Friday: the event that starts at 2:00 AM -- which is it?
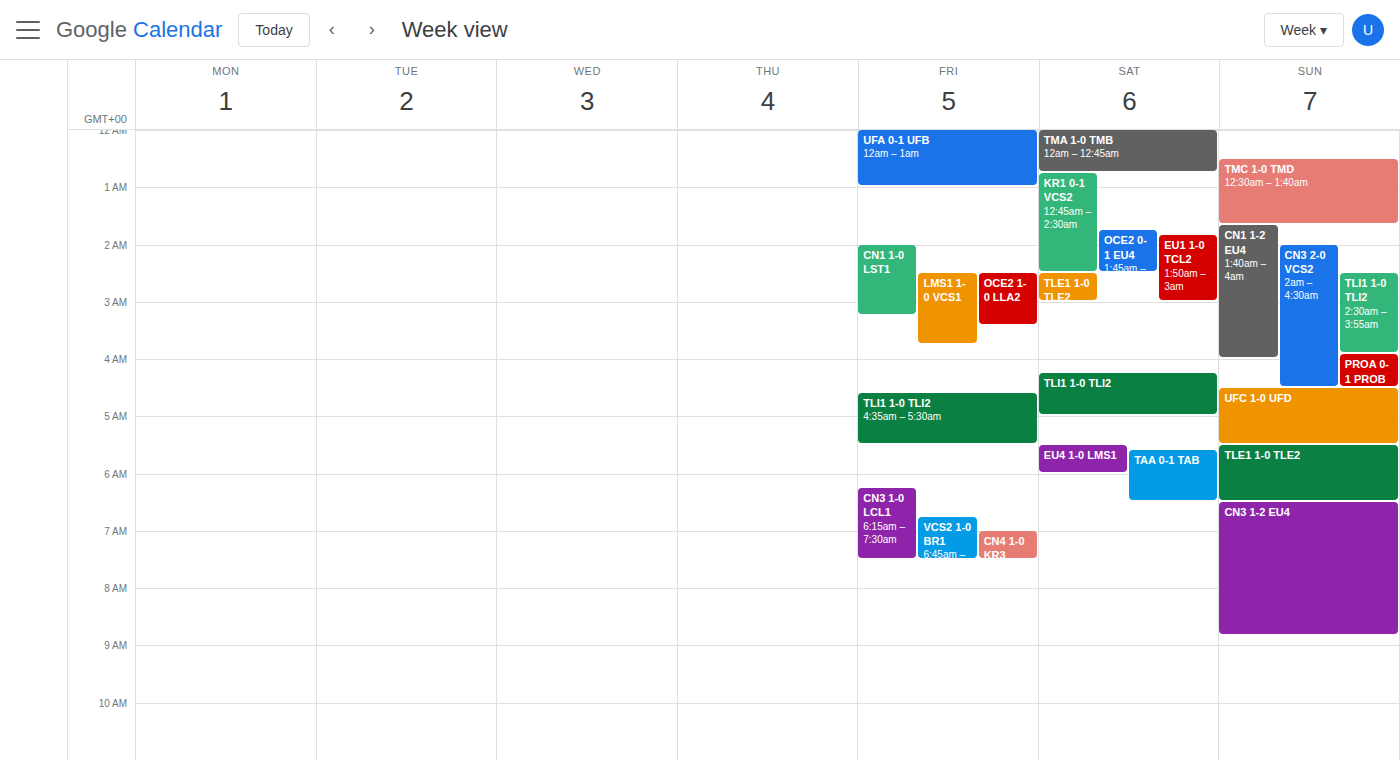
"CN1 1-0 LST1"